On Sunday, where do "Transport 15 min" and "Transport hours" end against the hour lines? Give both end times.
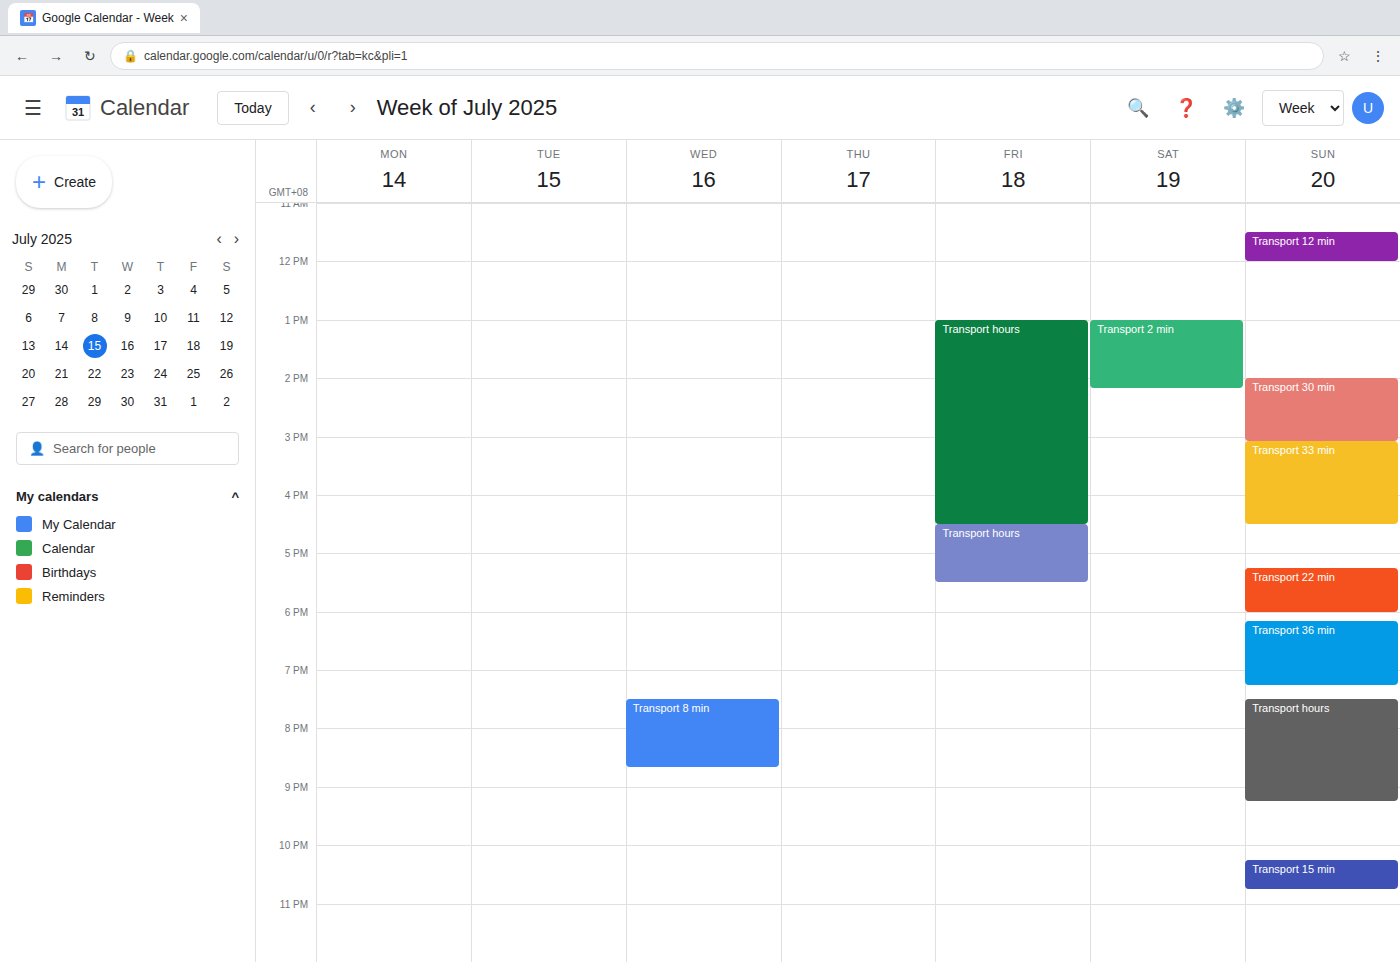
"Transport 15 min": 10:45 PM, neither: three quarters of the way from the 10 PM line to the 11 PM line. "Transport hours": 9:15 PM, neither: a quarter of the way from the 9 PM line to the 10 PM line.